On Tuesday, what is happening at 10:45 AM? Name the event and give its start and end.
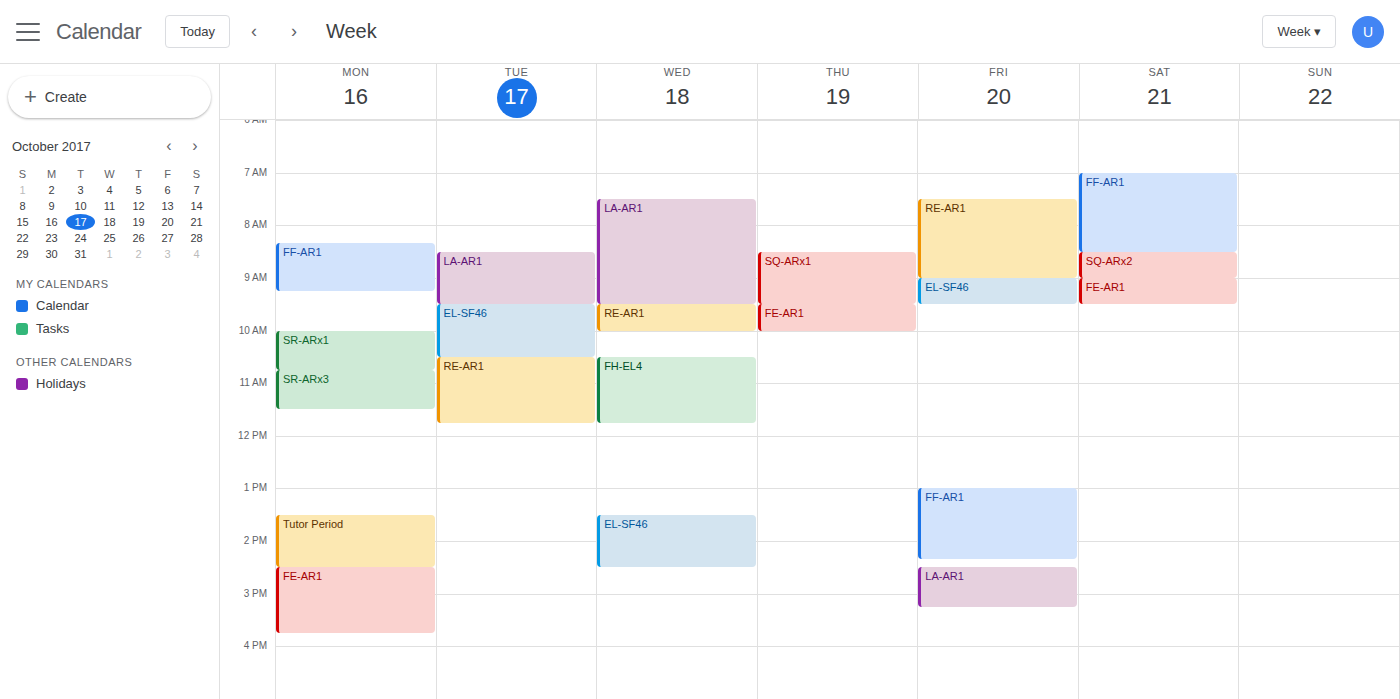
"RE-AR1", 10:30 AM to 11:45 AM